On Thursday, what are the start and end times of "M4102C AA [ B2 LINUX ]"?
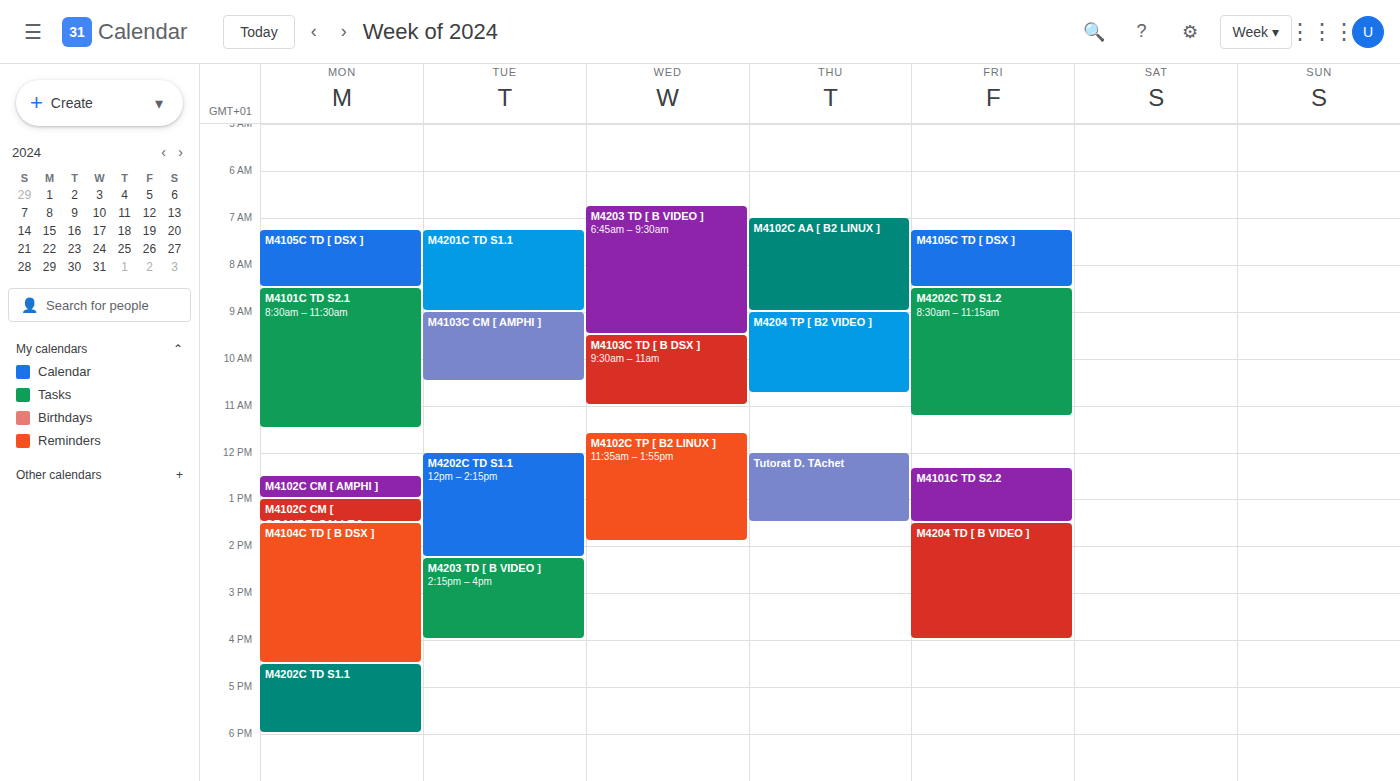
7:00 AM to 9:00 AM